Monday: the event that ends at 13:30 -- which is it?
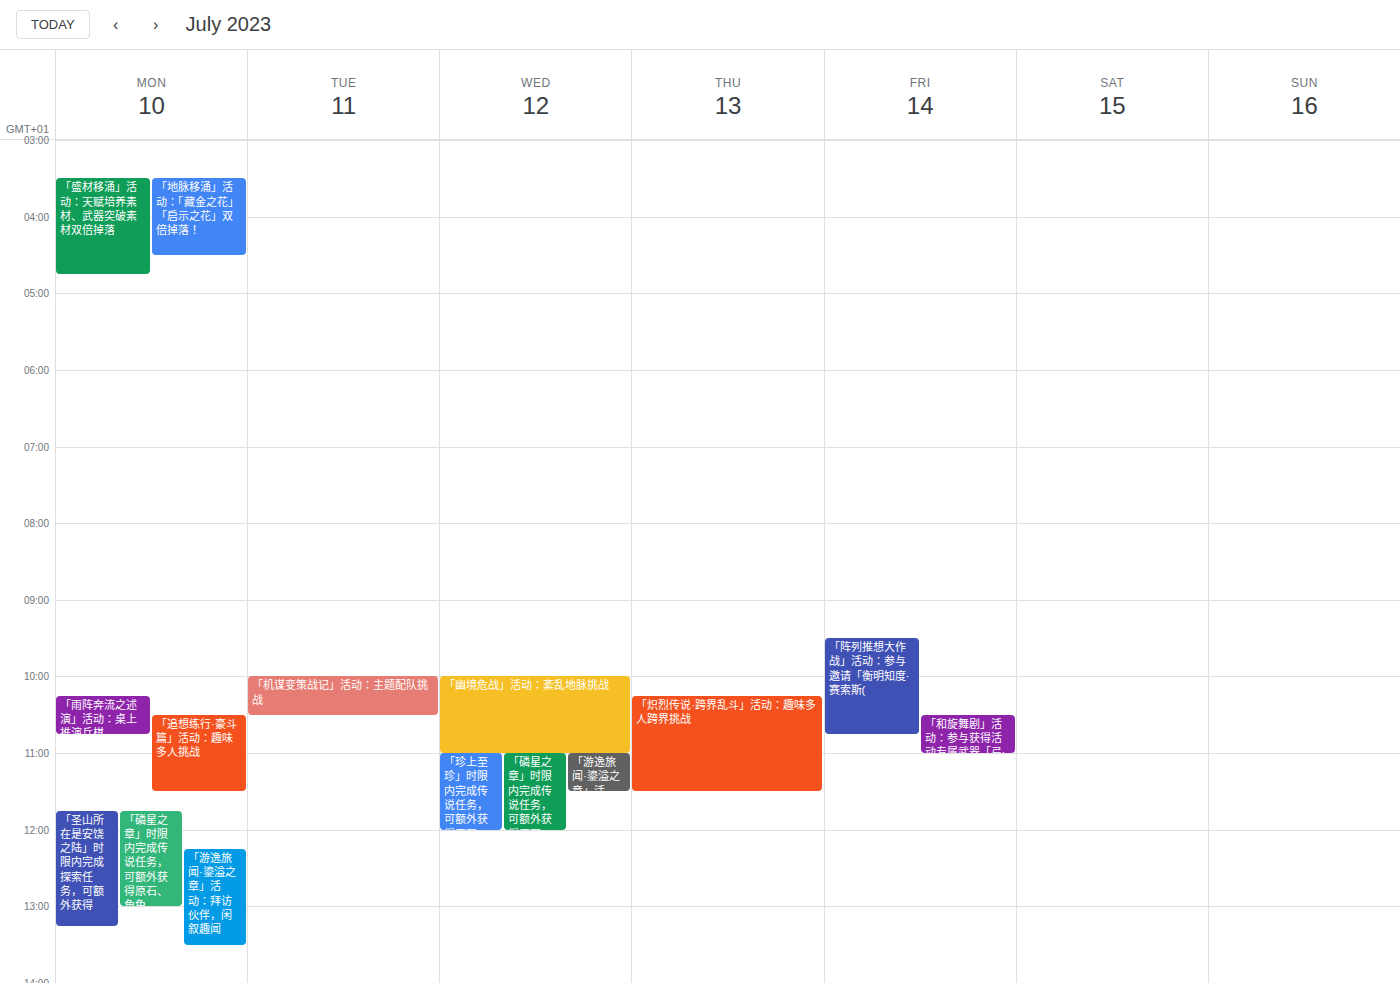
"「游逸旅闻·鎏溢之章」活动：拜访伙伴，闲叙趣闻"